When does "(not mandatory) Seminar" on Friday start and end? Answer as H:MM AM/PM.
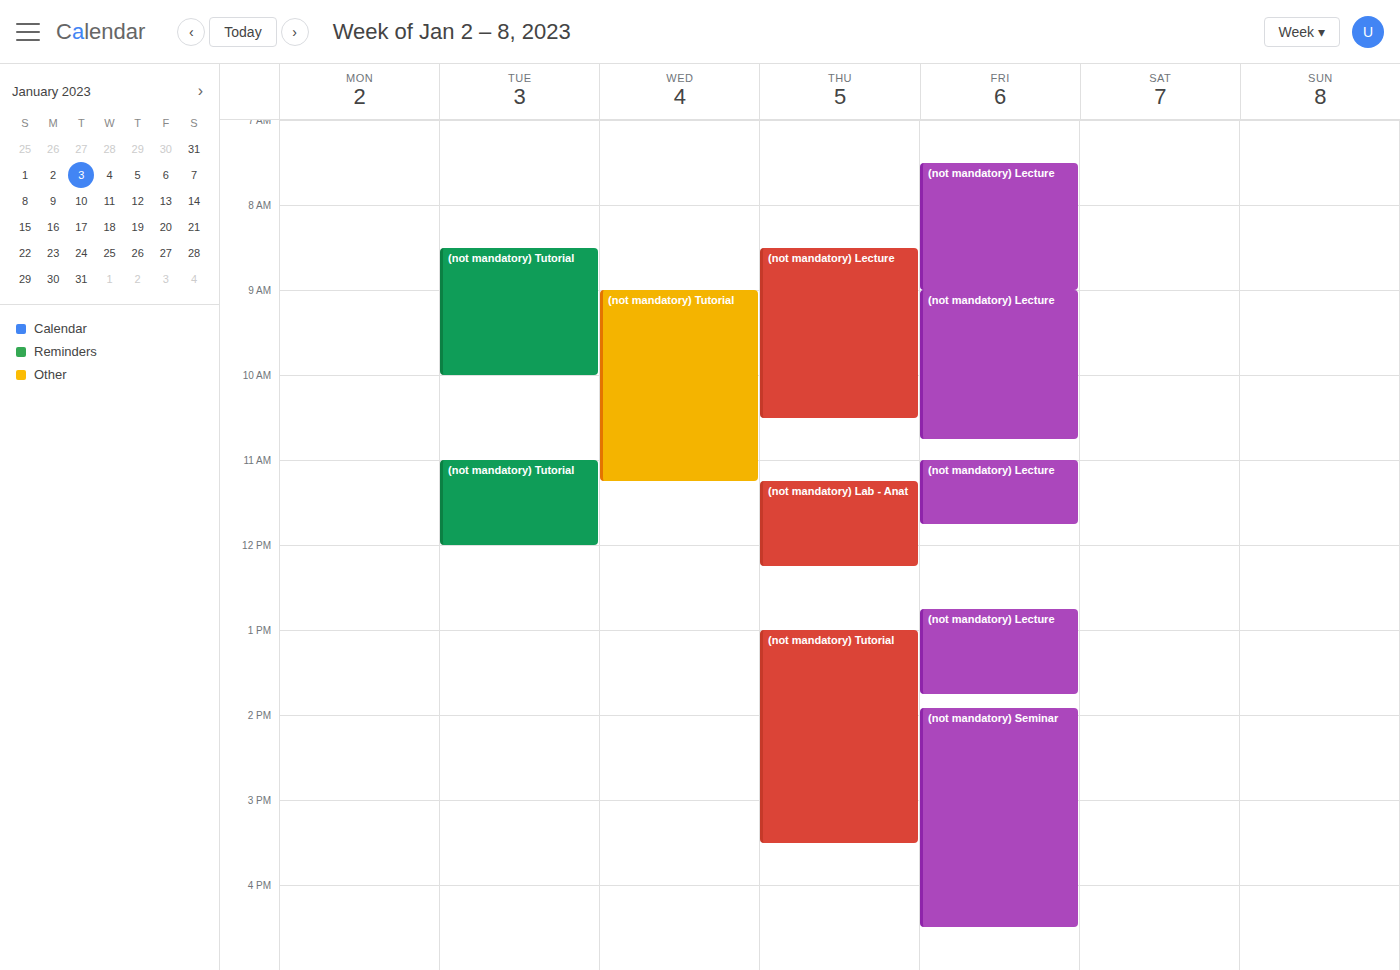
1:55 PM to 4:30 PM